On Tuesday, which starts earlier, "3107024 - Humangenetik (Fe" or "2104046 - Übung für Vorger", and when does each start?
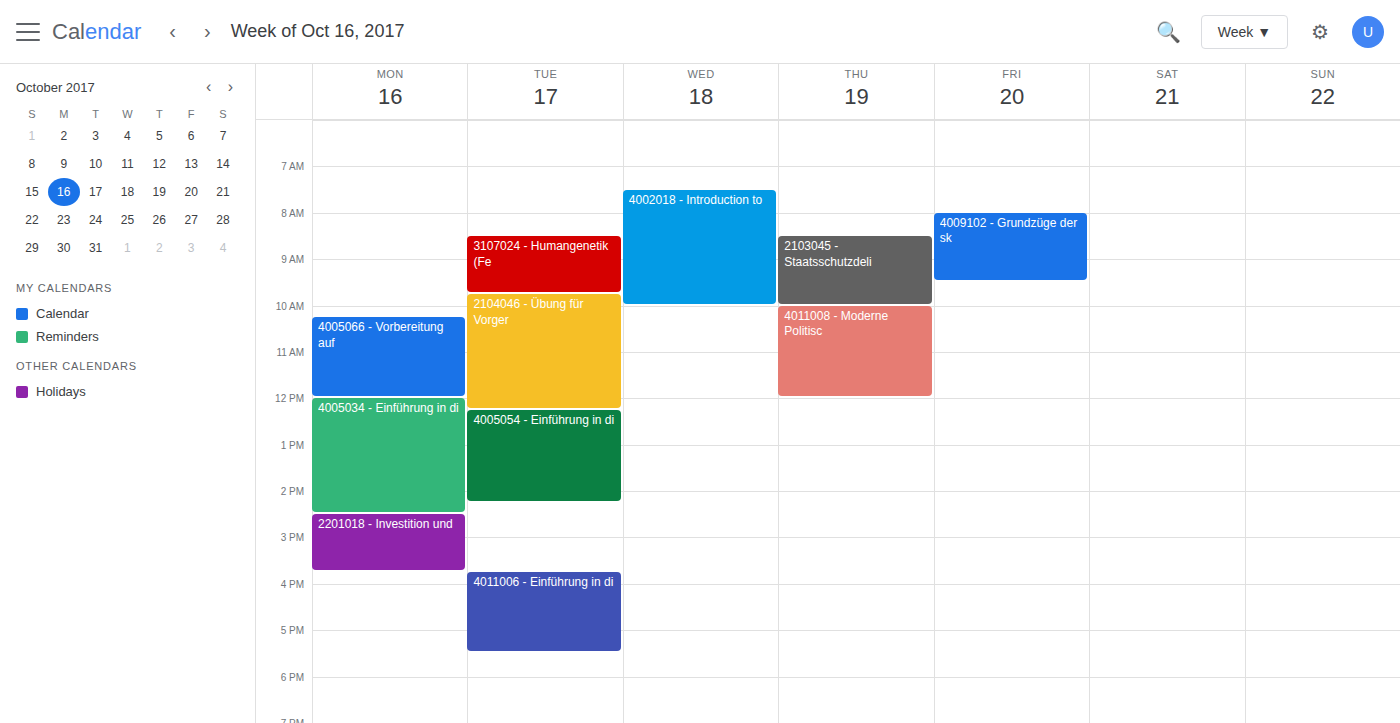
"3107024 - Humangenetik (Fe" 08:30; "2104046 - Übung für Vorger" 09:45.